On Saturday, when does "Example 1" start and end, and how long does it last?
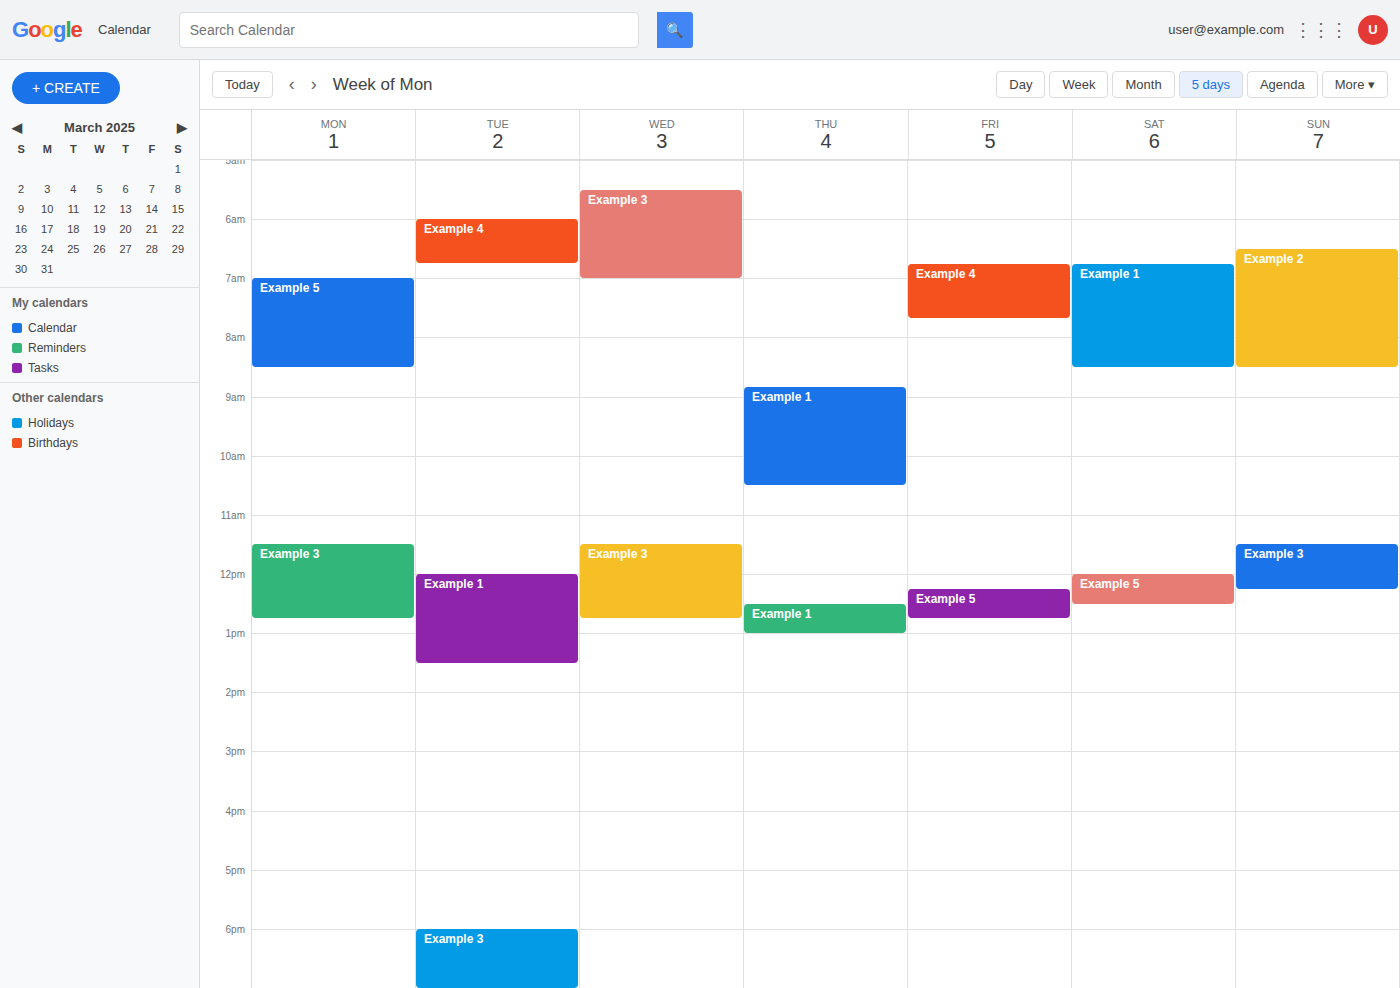
6:45 AM to 8:30 AM, 1 hour 45 minutes